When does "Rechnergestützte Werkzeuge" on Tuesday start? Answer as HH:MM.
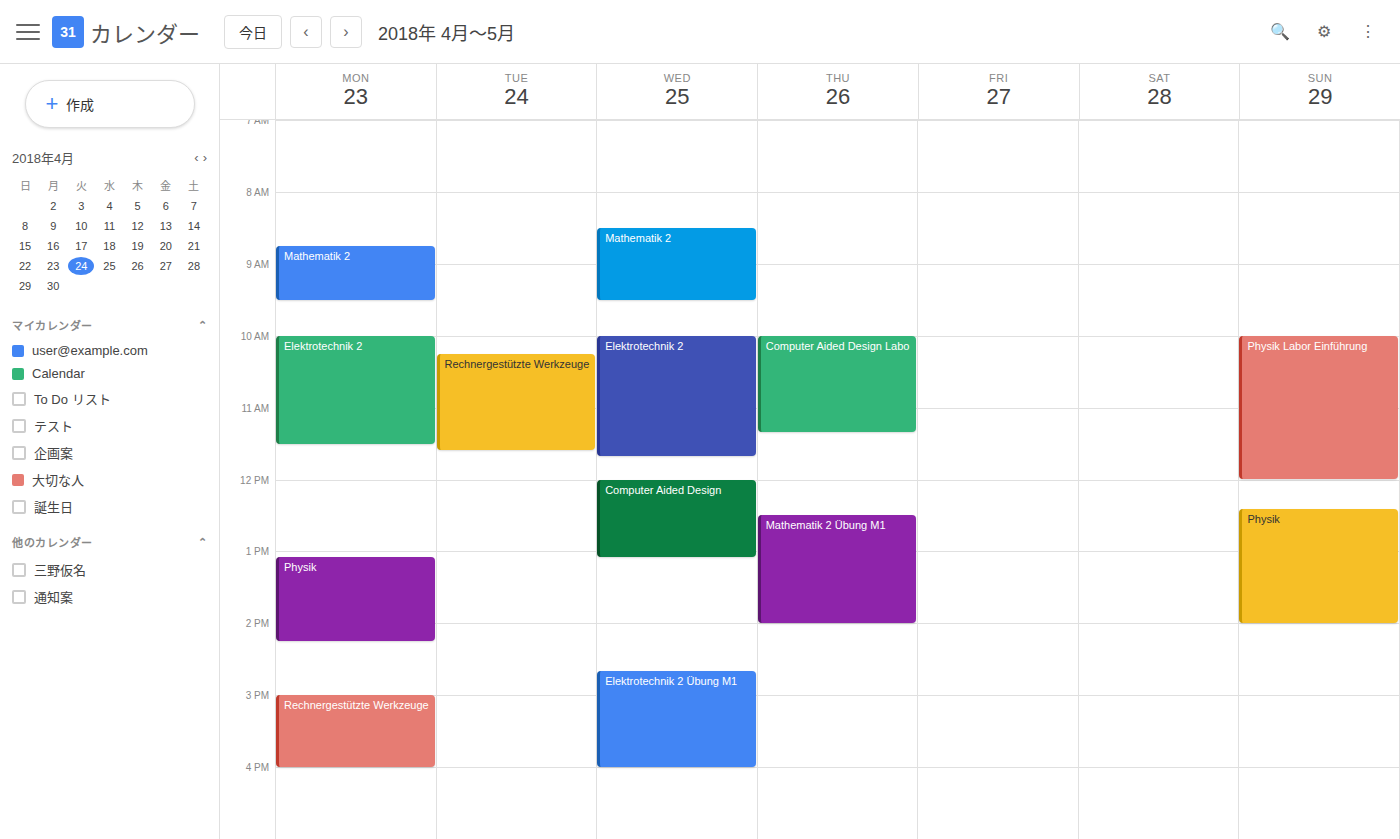
10:15